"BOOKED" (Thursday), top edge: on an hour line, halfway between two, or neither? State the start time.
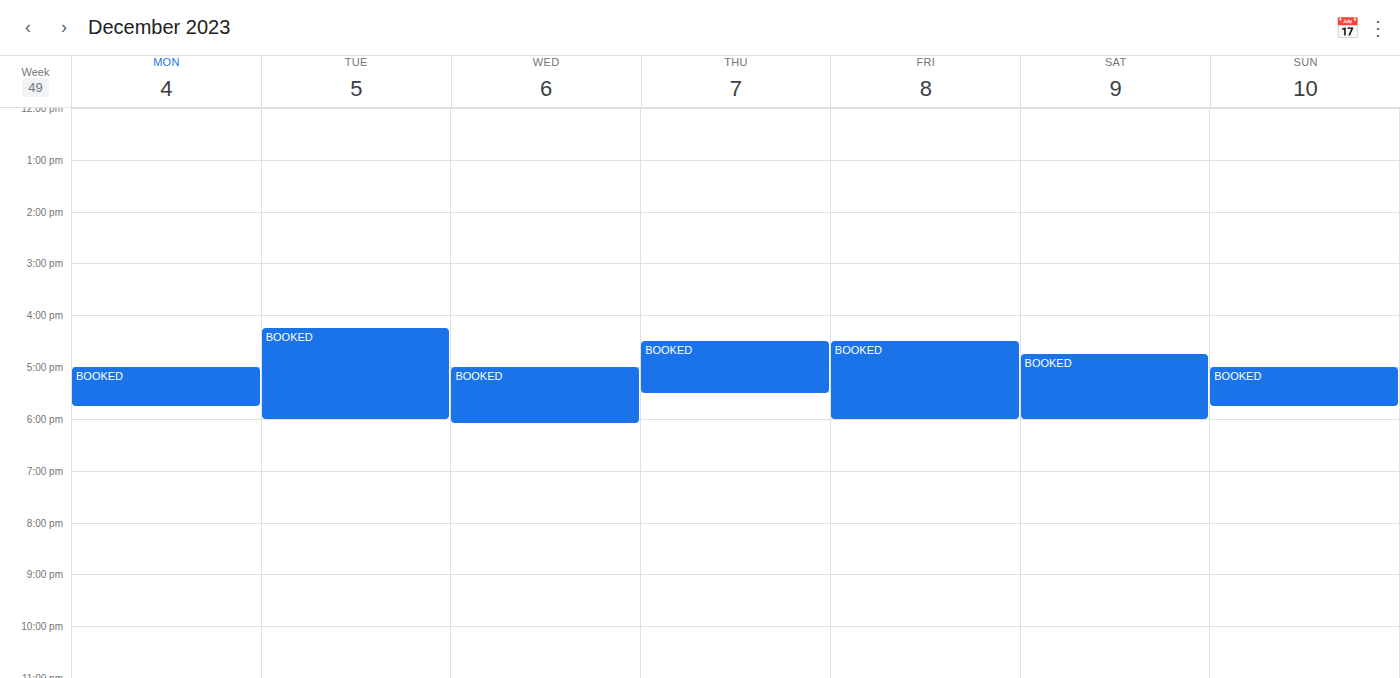
4:30 PM -- halfway between the 4 PM and 5 PM lines.